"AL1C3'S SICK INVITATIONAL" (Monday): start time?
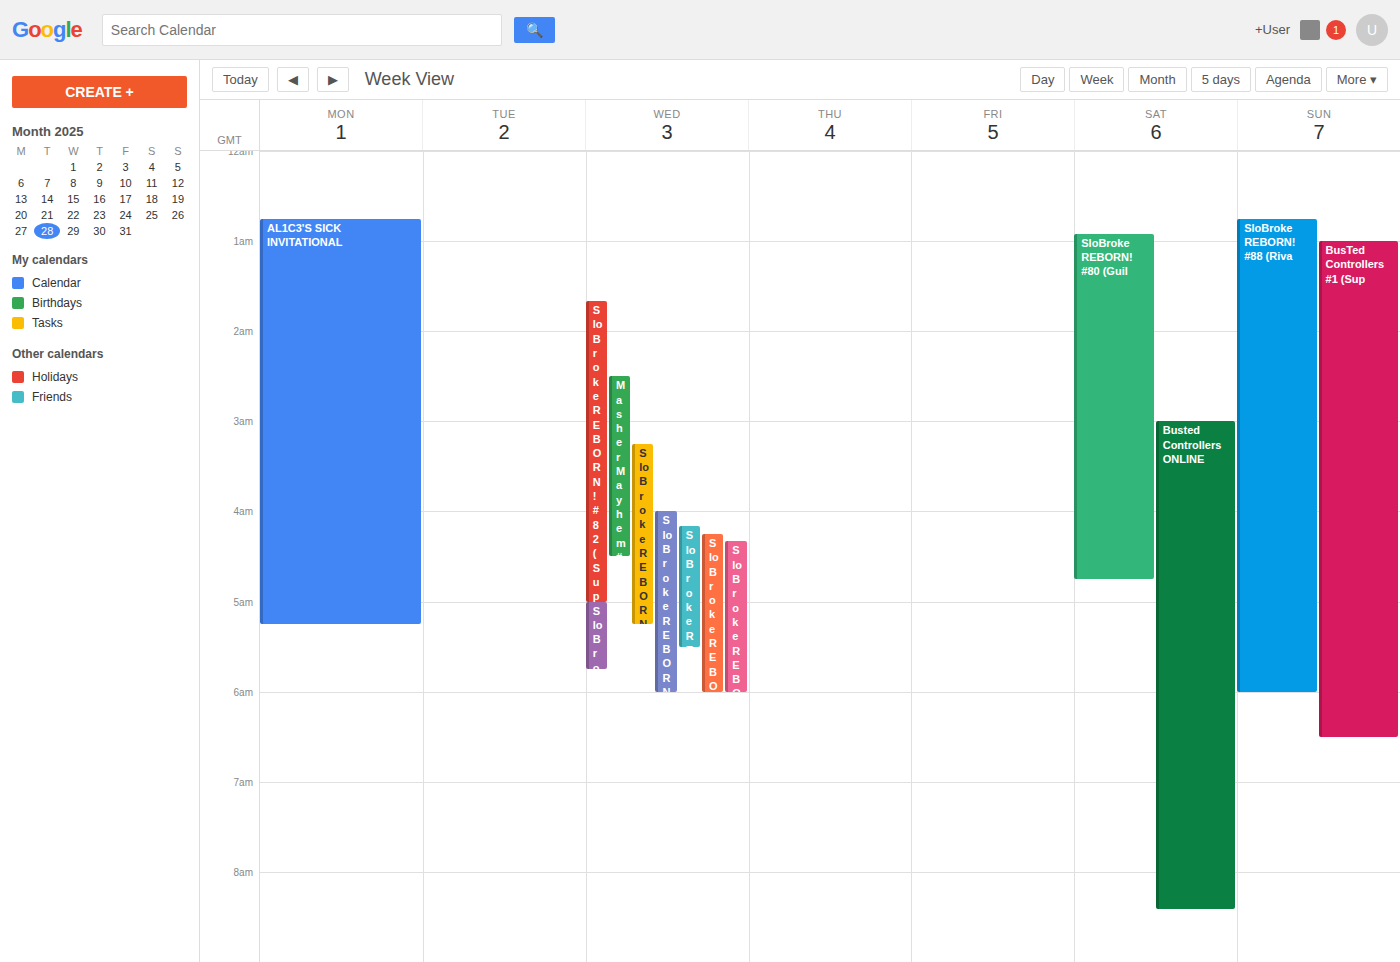
12:45 AM